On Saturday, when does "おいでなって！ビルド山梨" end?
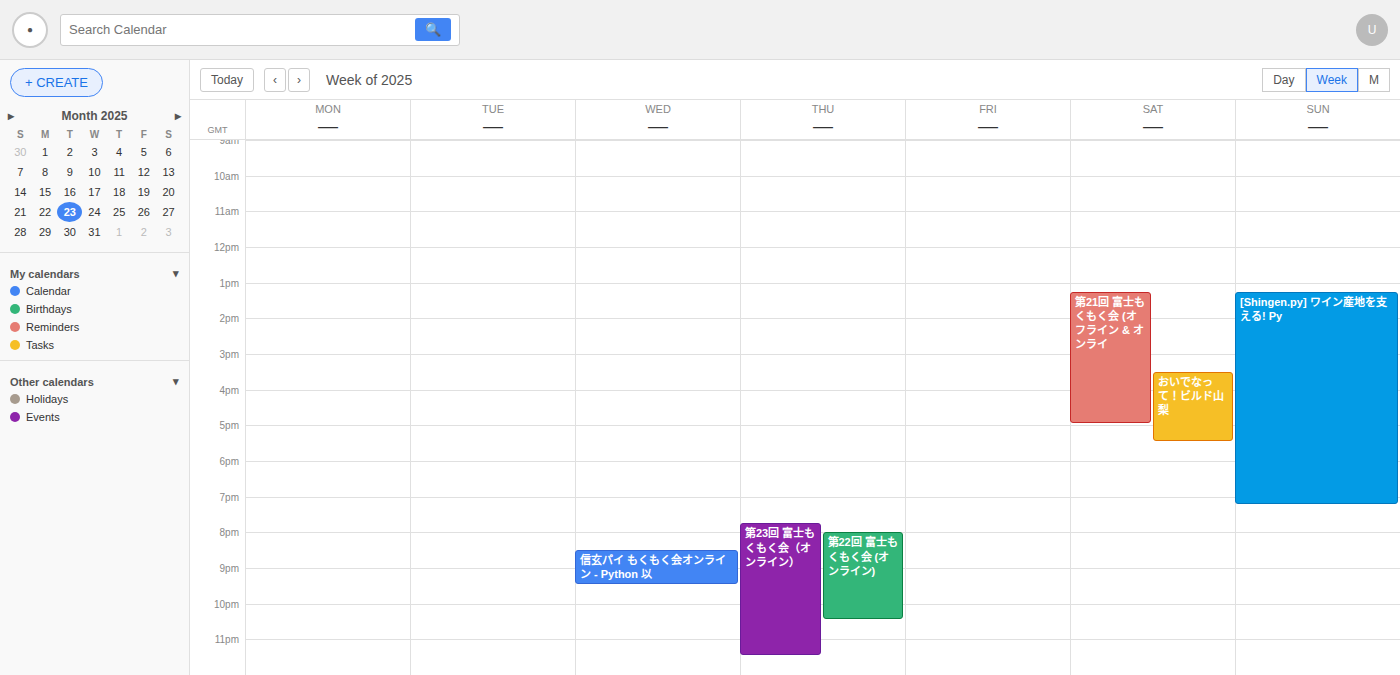
17:30